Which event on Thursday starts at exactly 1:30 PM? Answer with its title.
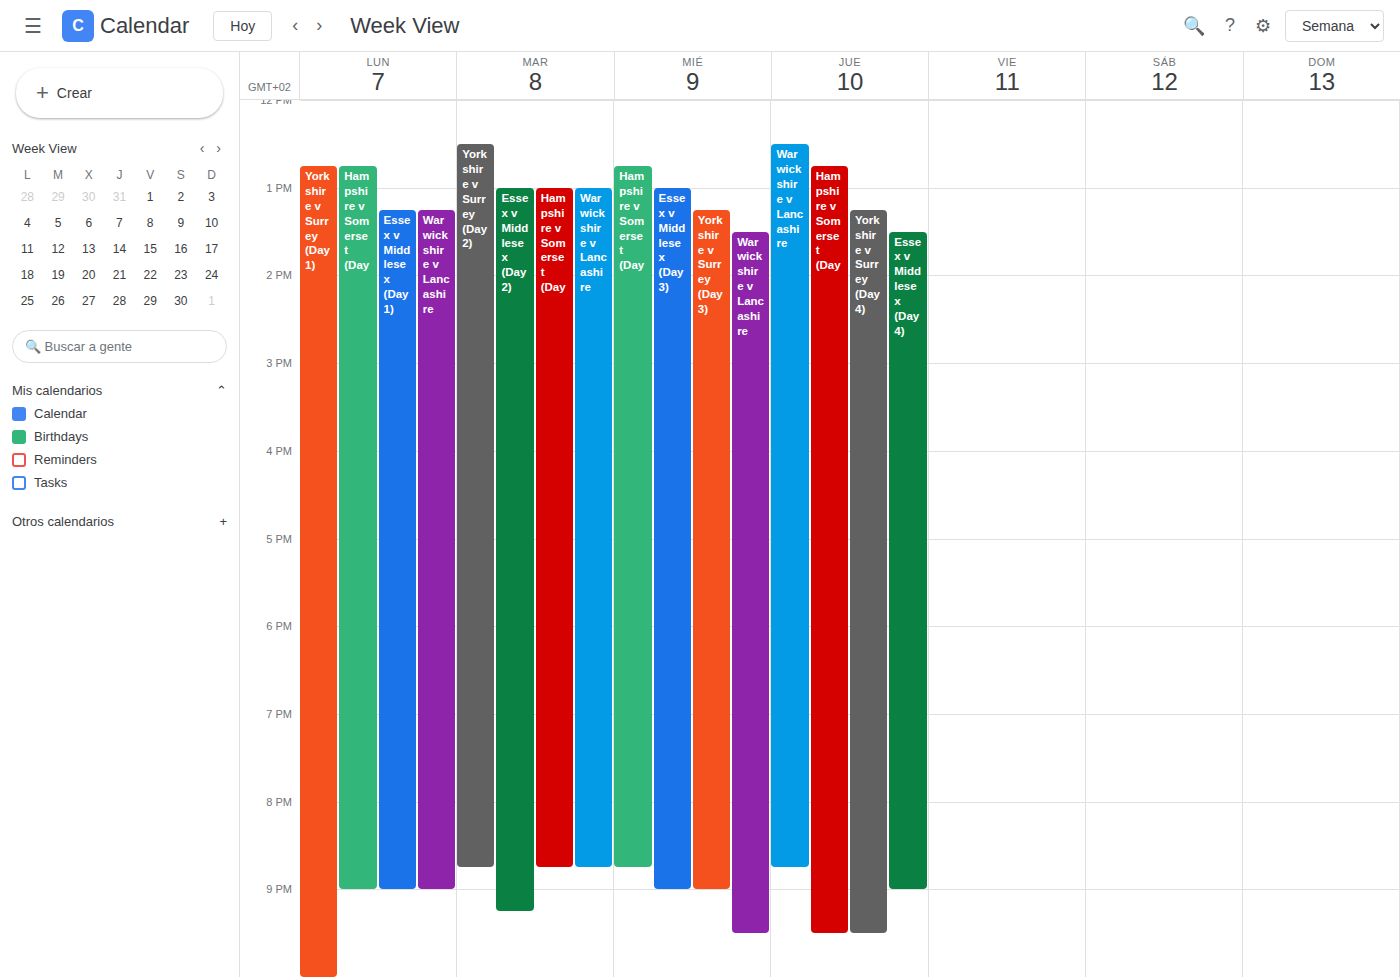
"Essex v Middlesex (Day 4)"